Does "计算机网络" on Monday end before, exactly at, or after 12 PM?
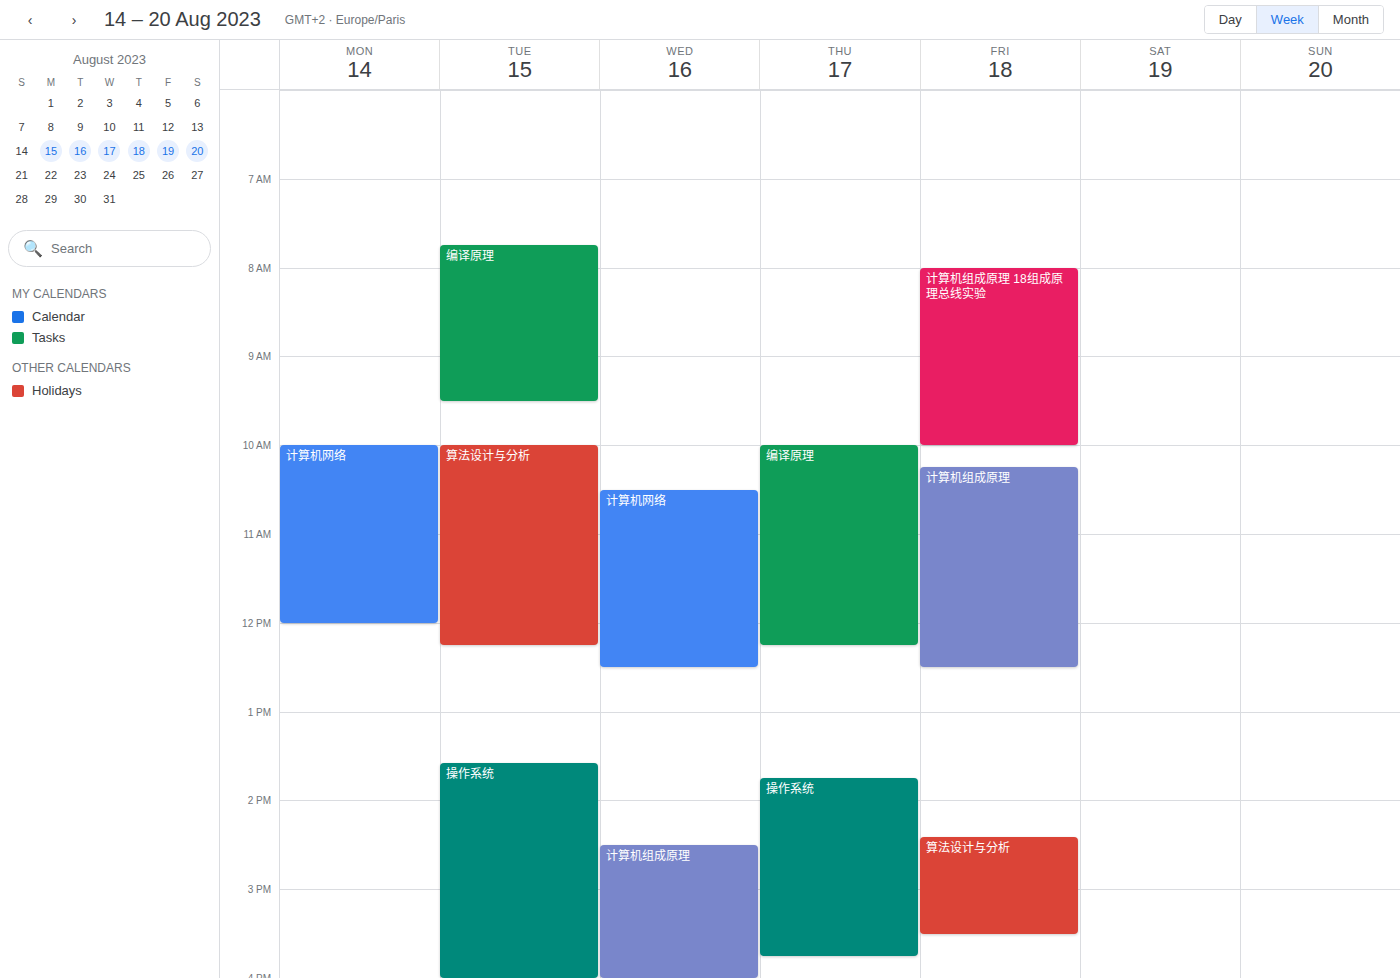
12:00 PM -- exactly at 12 PM, on the 12 PM line.